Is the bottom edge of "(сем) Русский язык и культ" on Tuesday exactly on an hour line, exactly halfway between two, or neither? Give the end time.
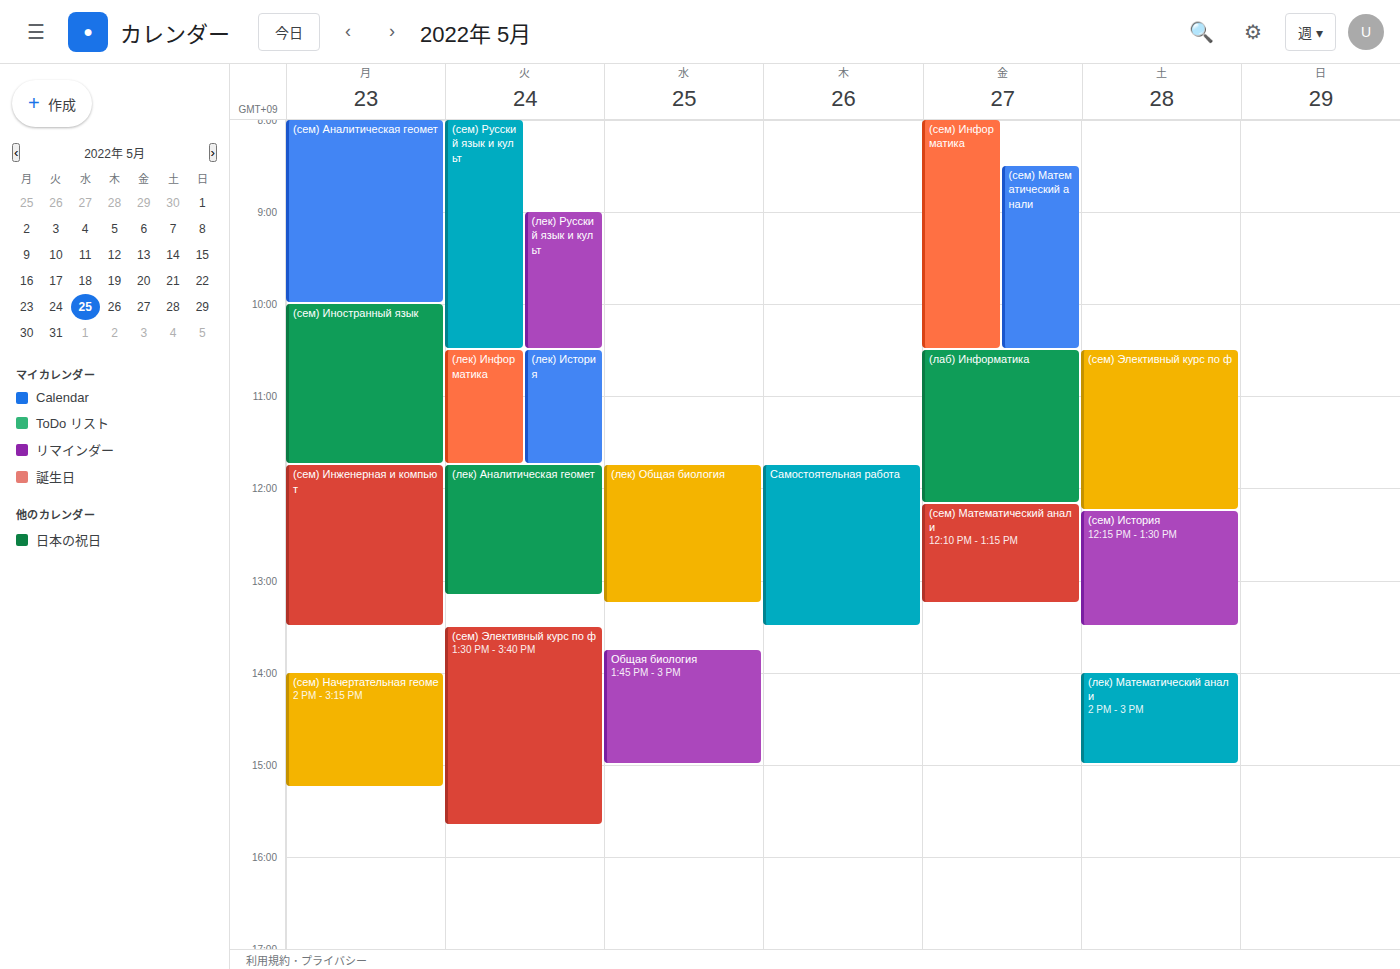
10:30 AM -- halfway between the 10 AM and 11 AM lines.